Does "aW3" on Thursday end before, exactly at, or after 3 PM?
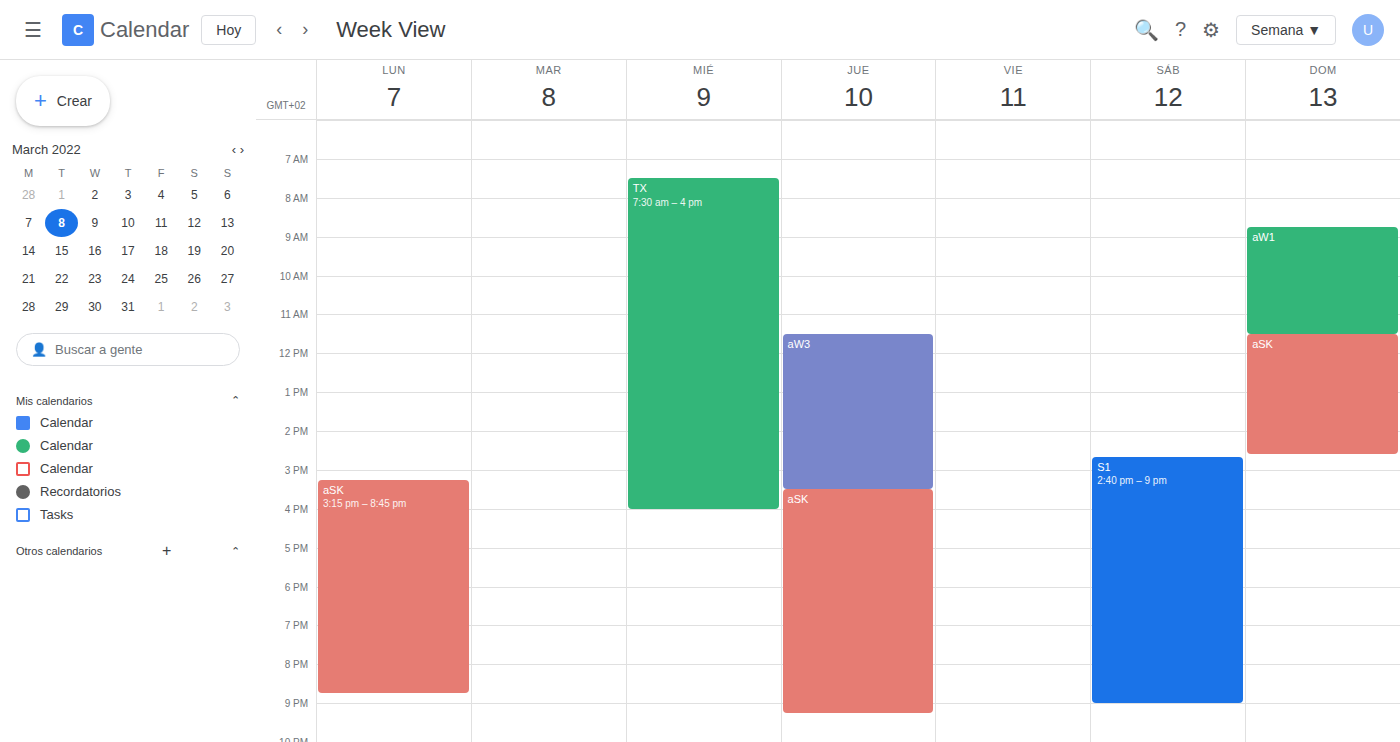
3:30 PM -- after 3 PM, 30 minutes below the 3 PM line.